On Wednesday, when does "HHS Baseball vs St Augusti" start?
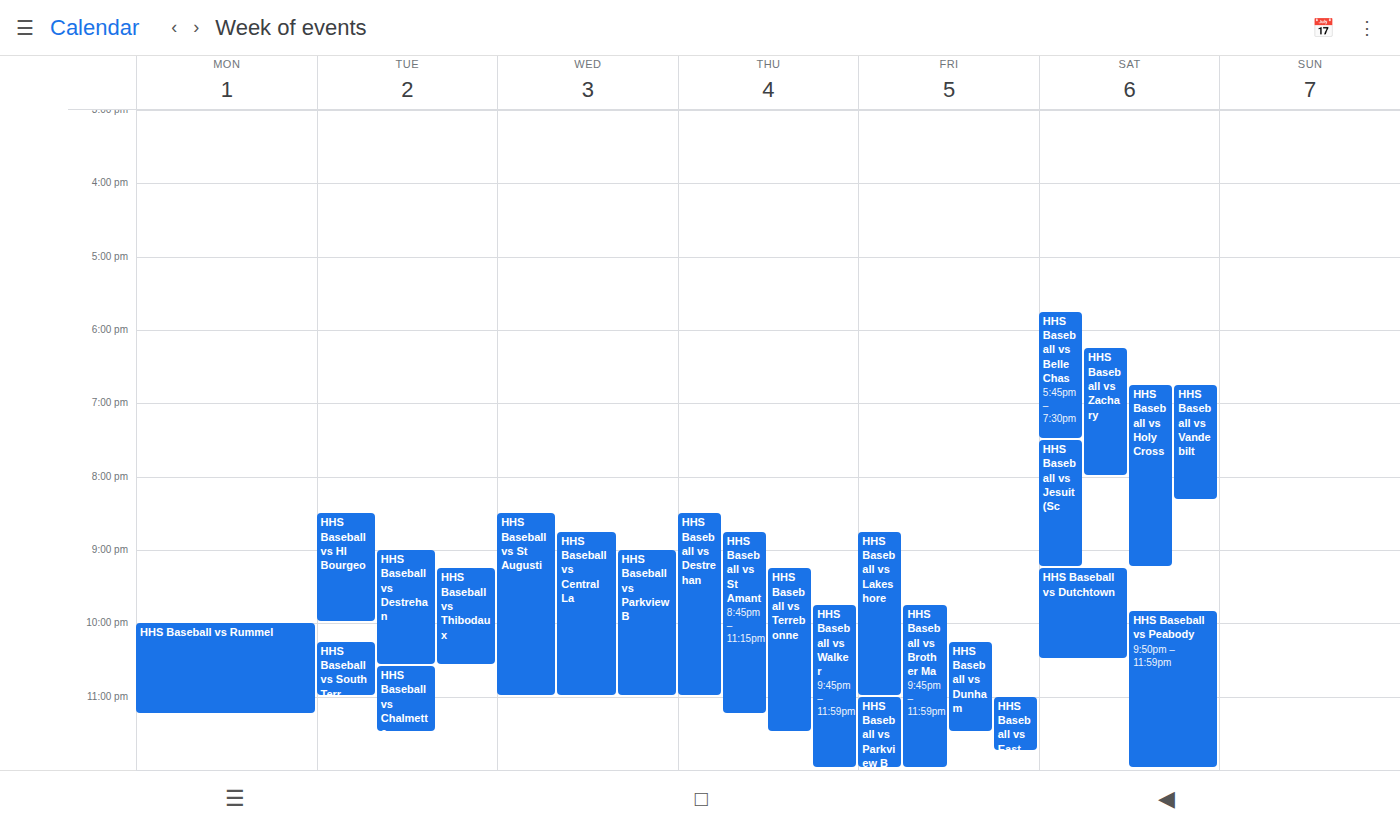
8:30 PM